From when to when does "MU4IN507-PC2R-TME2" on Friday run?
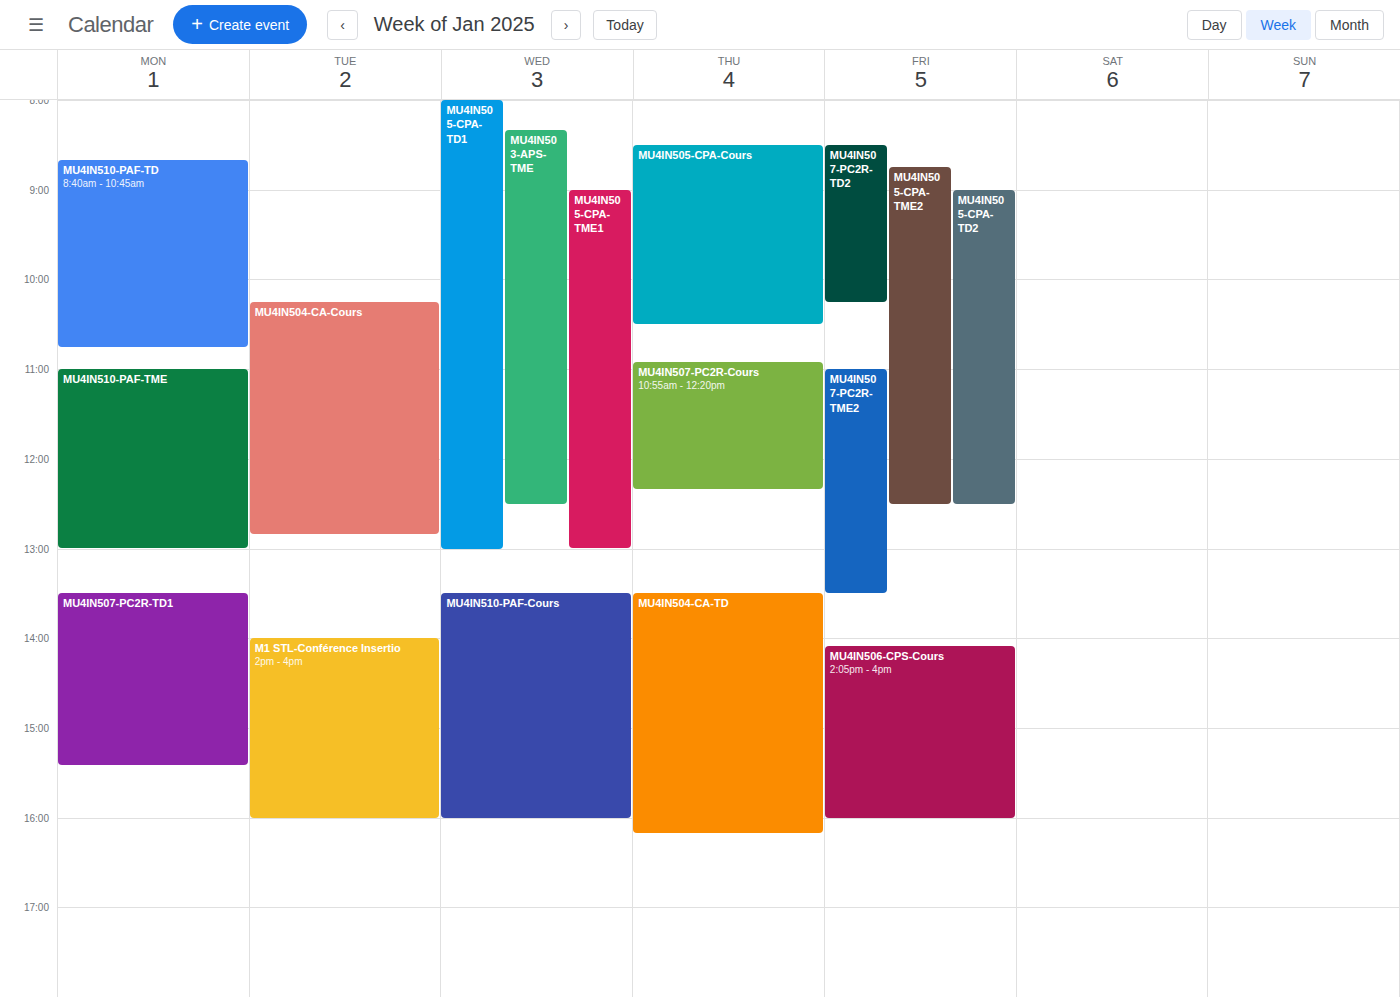
11:00 AM to 1:30 PM